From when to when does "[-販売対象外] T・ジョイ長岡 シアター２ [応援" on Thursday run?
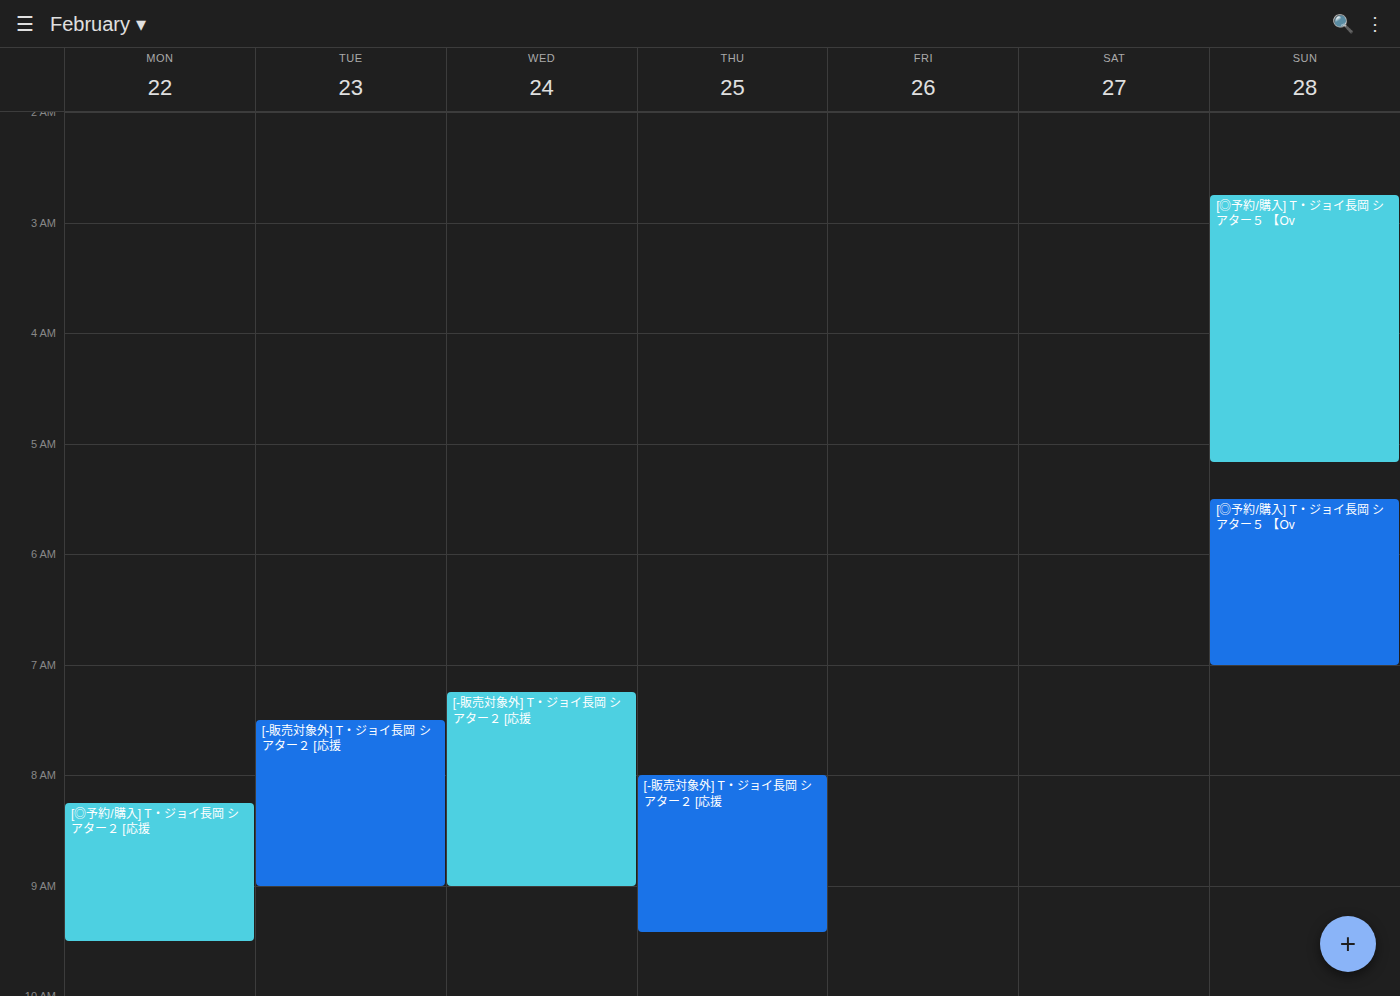
8:00 AM to 9:25 AM